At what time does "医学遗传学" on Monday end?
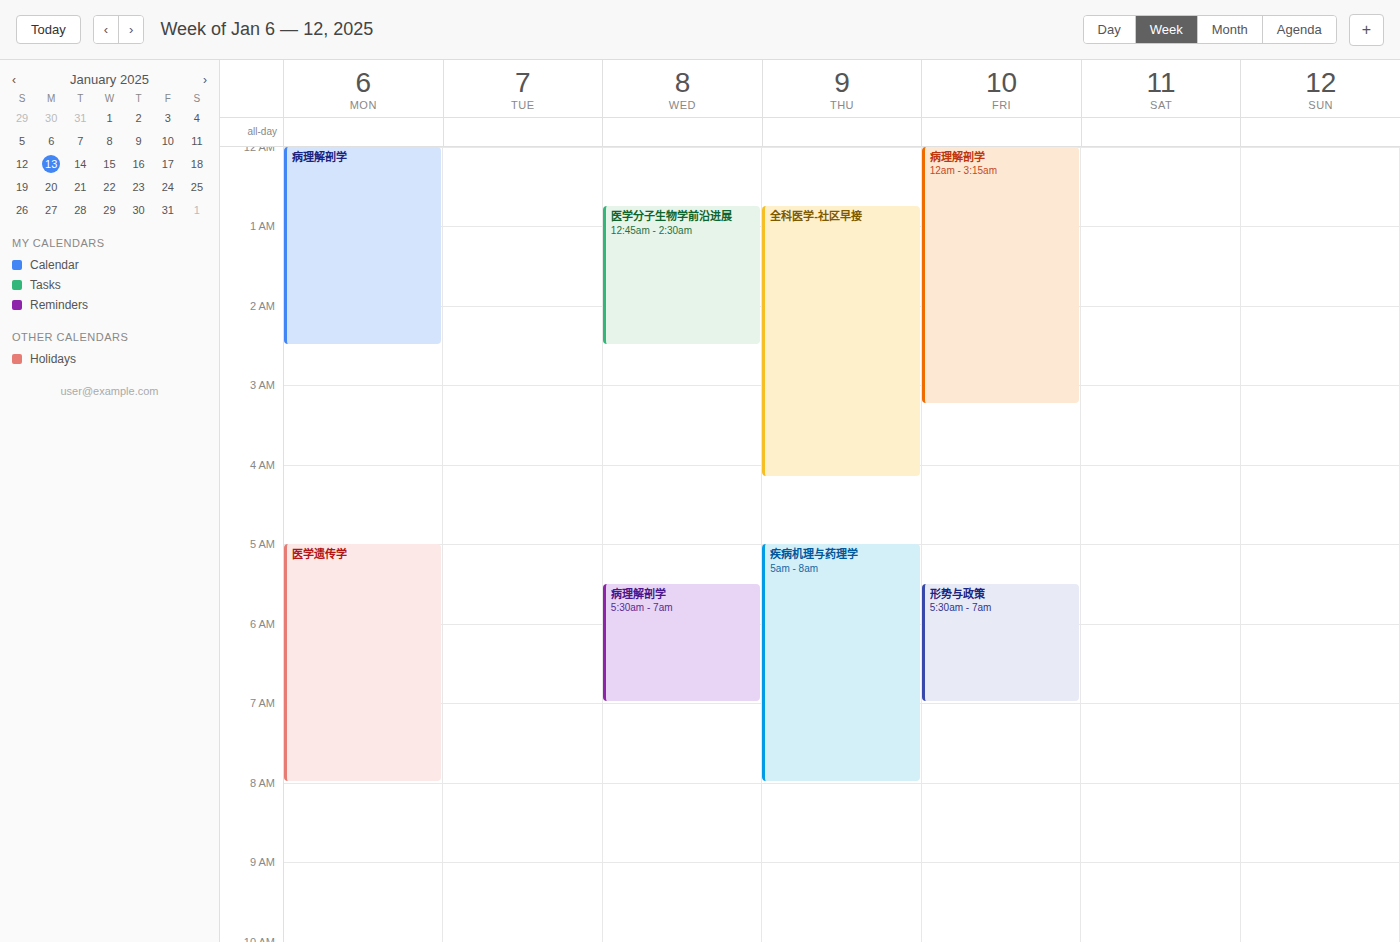
8:00 AM